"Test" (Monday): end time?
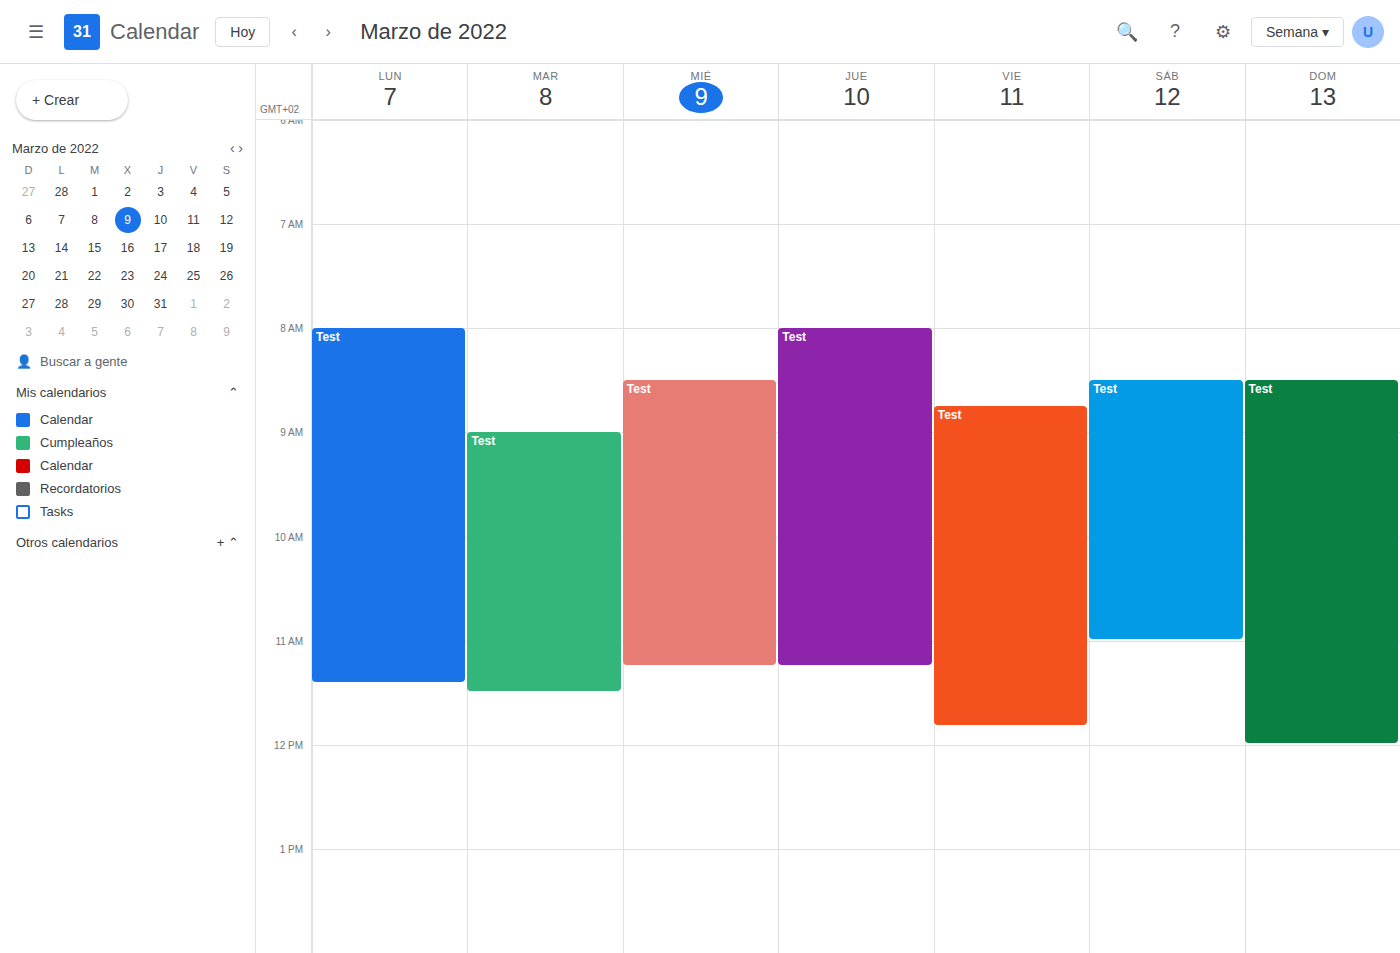
11:25